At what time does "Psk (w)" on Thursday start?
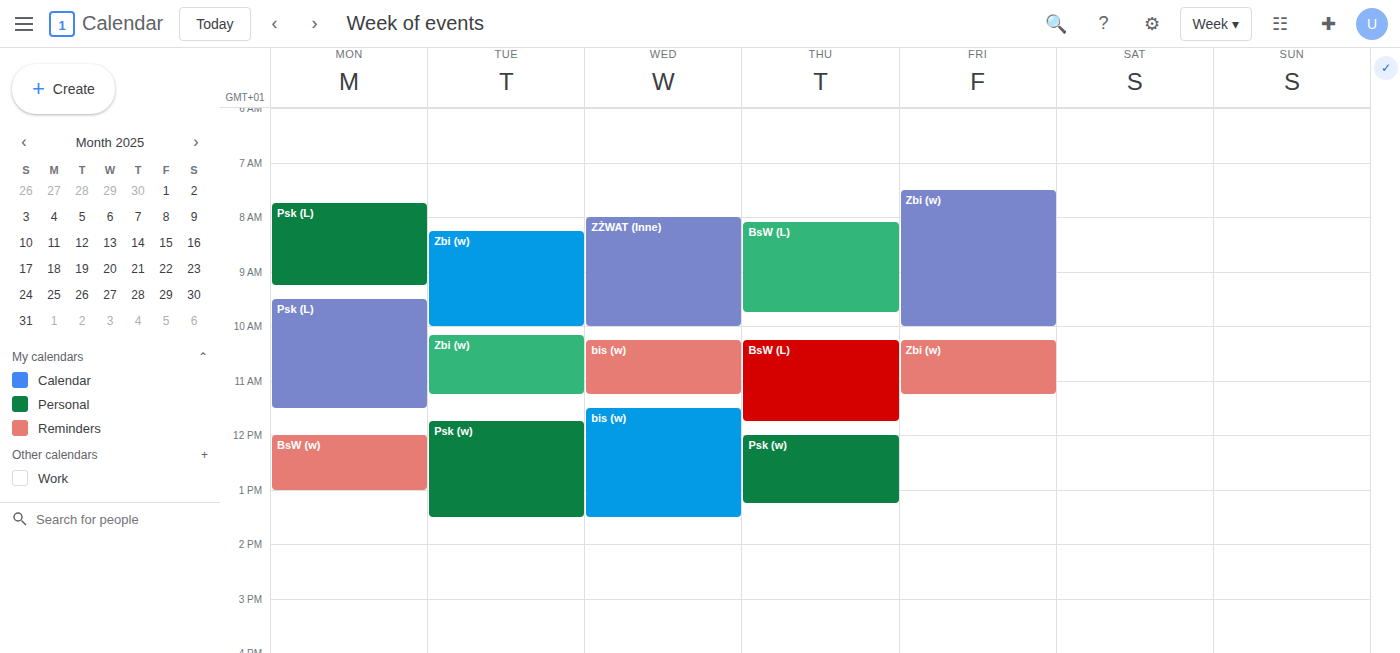
12:00 PM